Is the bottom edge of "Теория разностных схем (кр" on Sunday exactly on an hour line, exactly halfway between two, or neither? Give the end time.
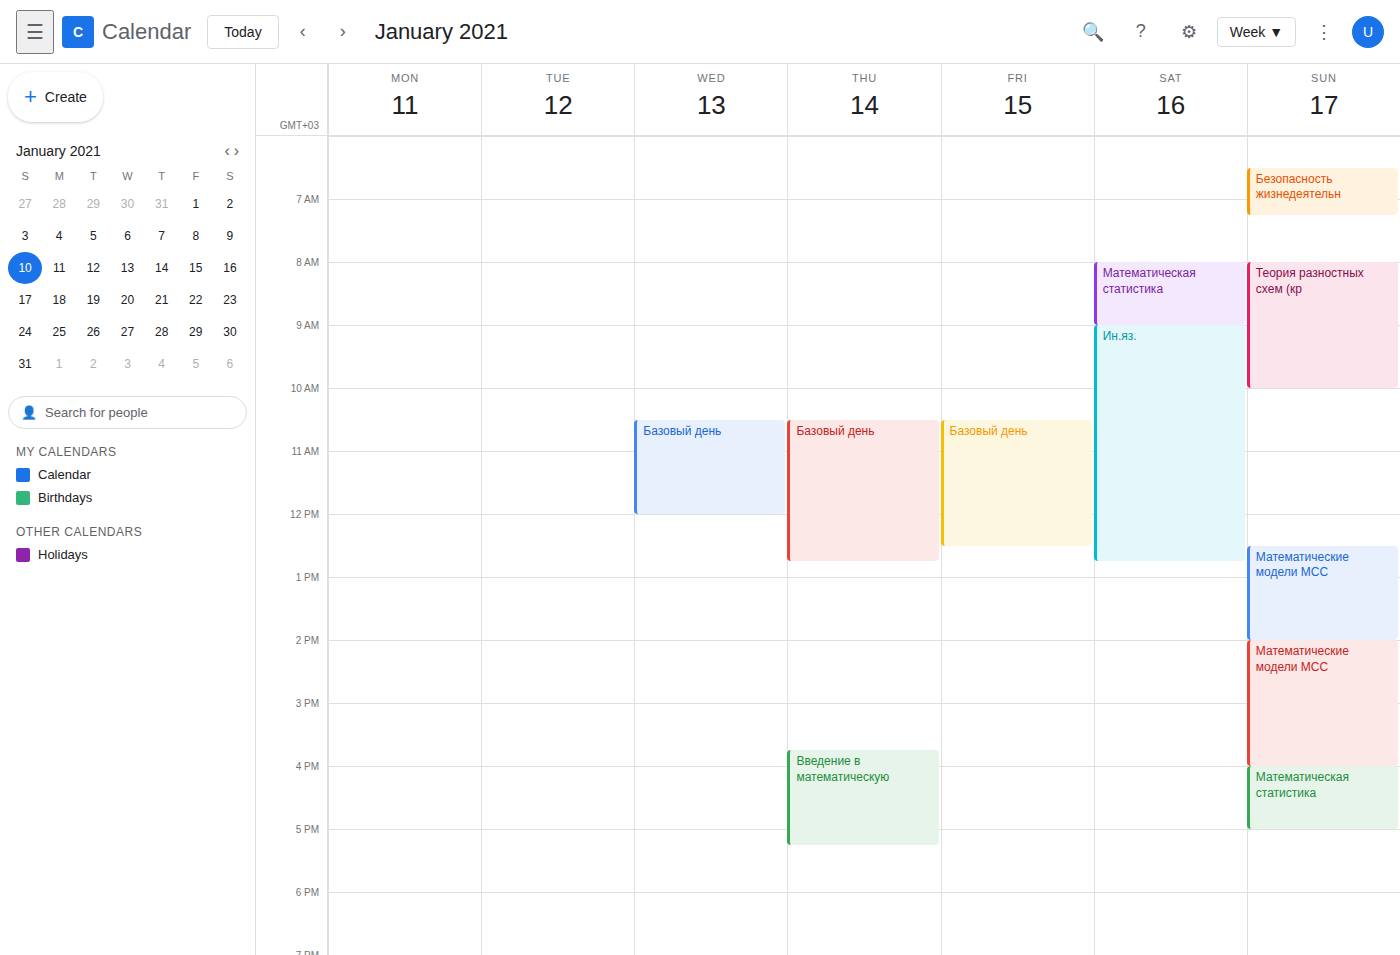
10:00 -- exactly on the 10:00 line.